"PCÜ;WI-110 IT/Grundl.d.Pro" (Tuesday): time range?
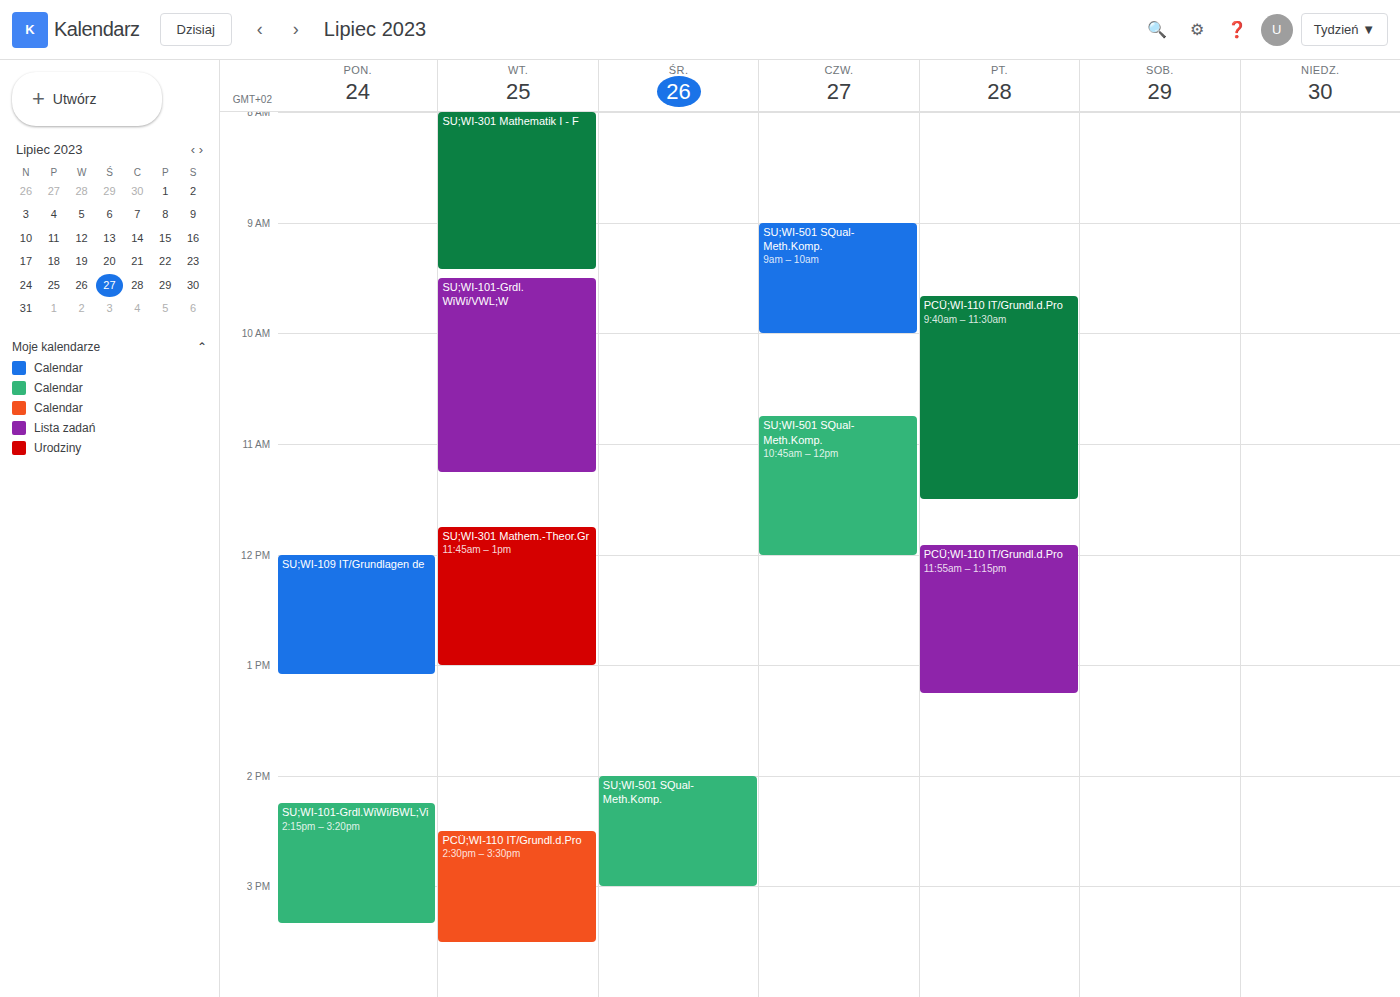
2:30 PM to 3:30 PM